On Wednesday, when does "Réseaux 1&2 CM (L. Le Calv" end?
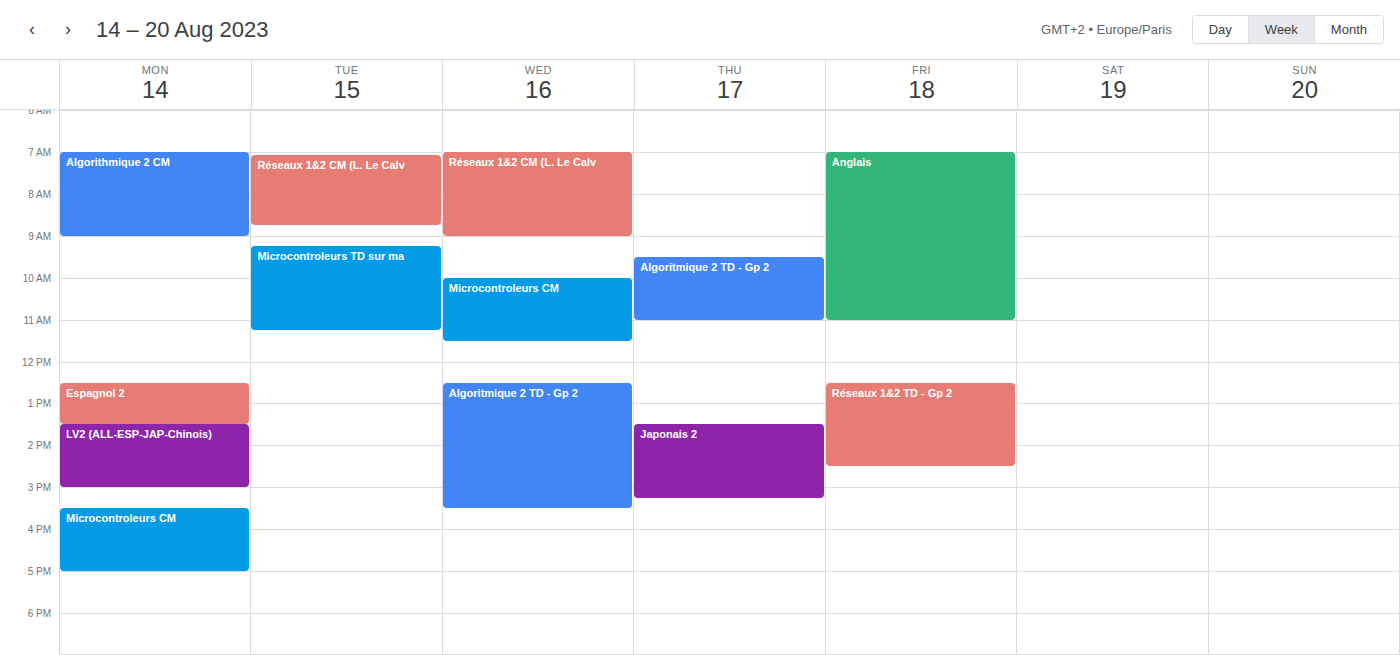
9:00 AM